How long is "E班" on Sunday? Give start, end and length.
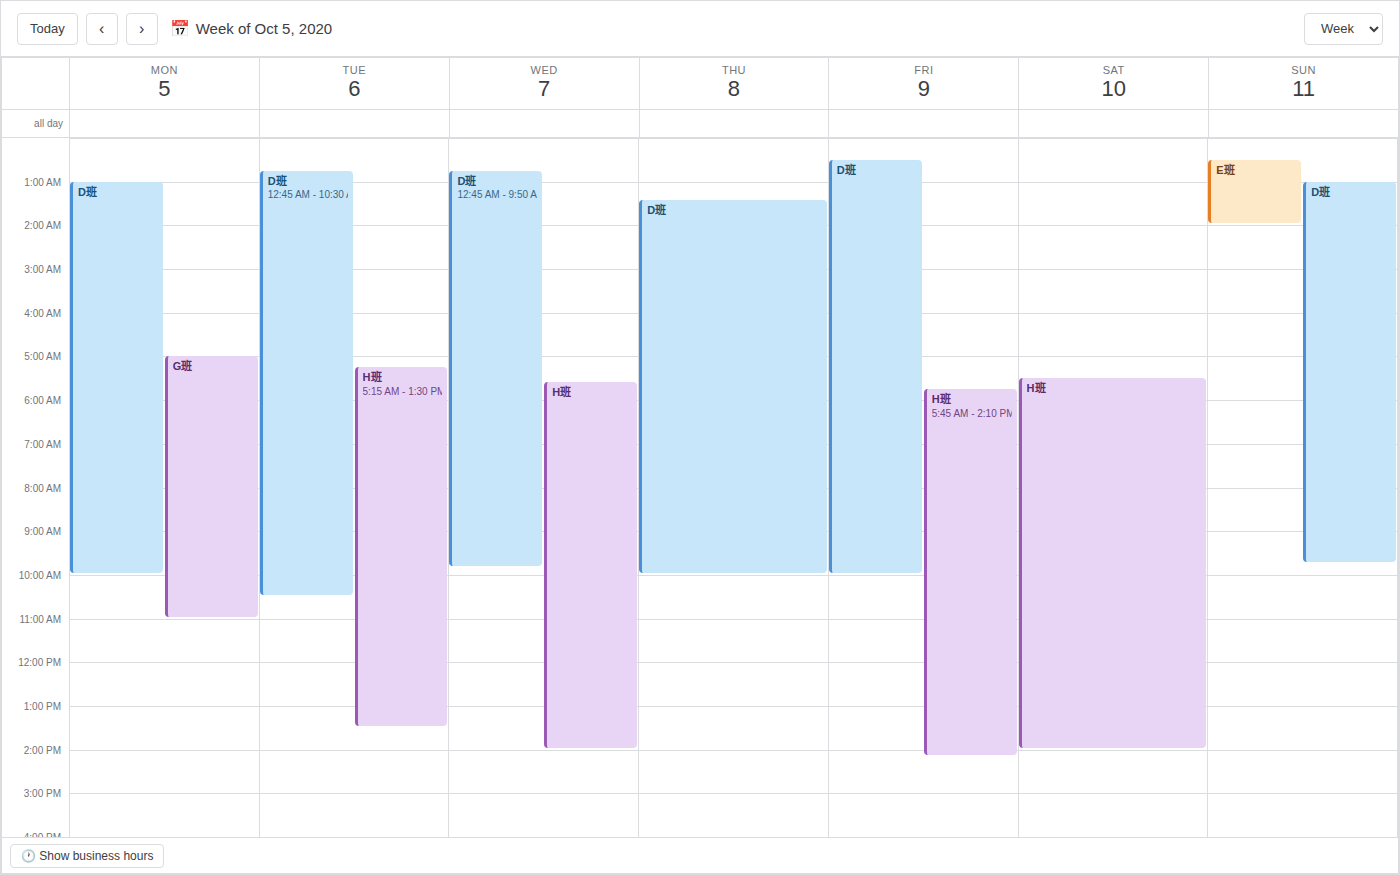
12:30 AM to 2:00 AM, 1 hour 30 minutes